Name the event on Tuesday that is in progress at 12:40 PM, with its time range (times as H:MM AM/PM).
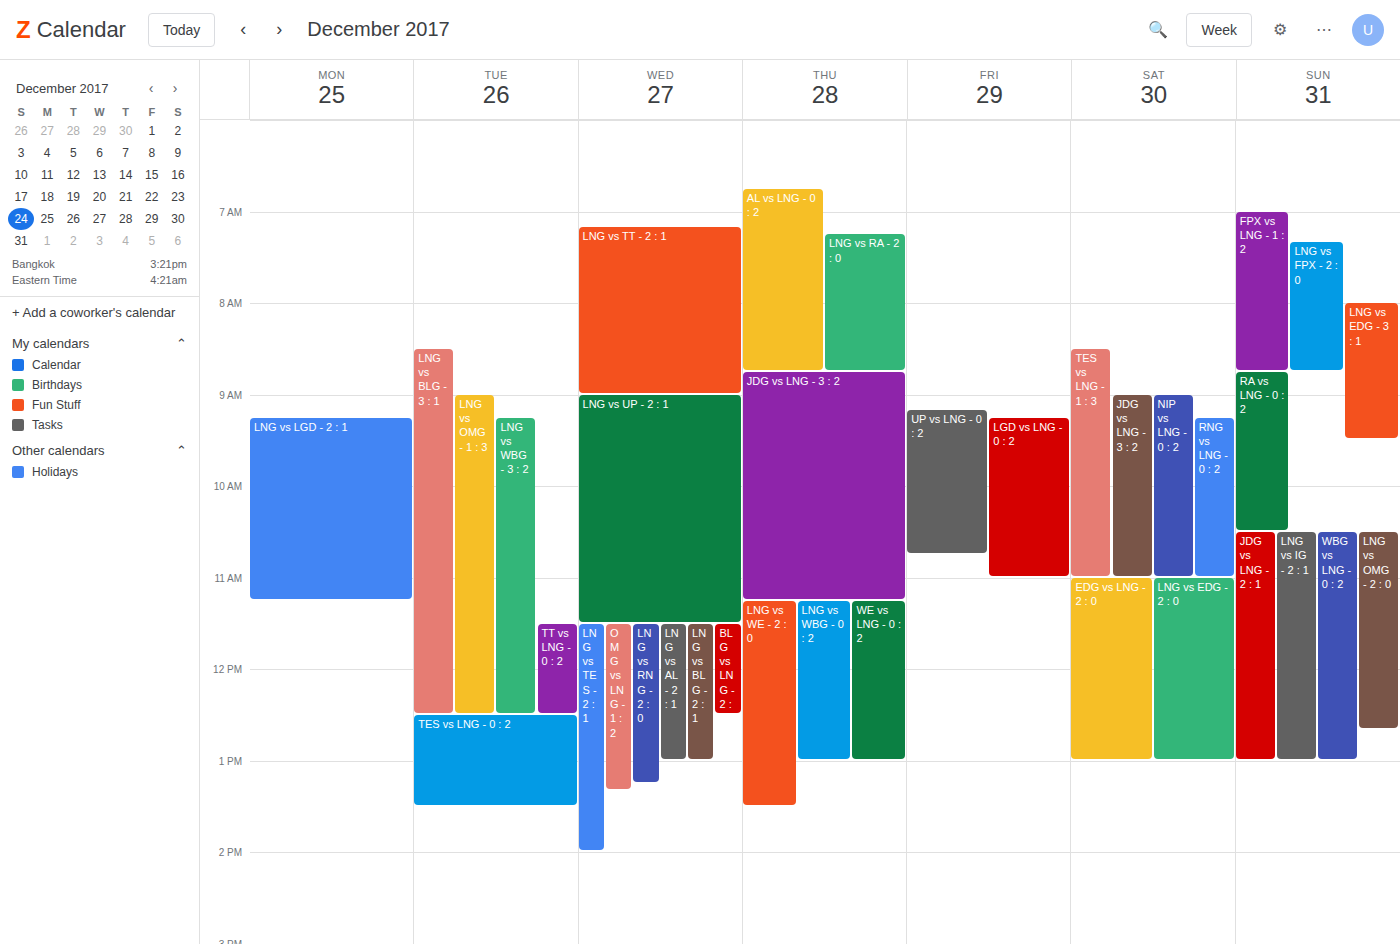
"TES vs LNG - 0 : 2", 12:30 PM to 1:30 PM